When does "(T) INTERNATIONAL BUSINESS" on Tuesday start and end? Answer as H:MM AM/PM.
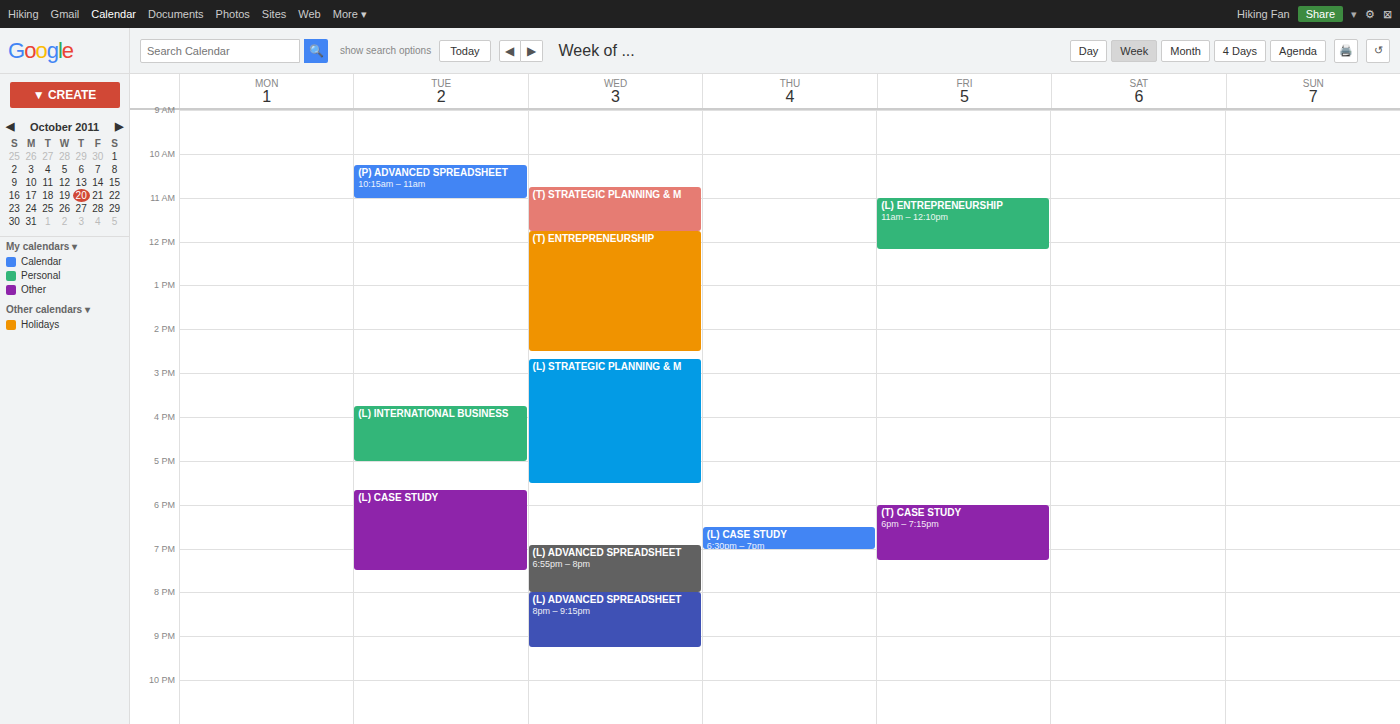
2:05 PM to 3:45 PM